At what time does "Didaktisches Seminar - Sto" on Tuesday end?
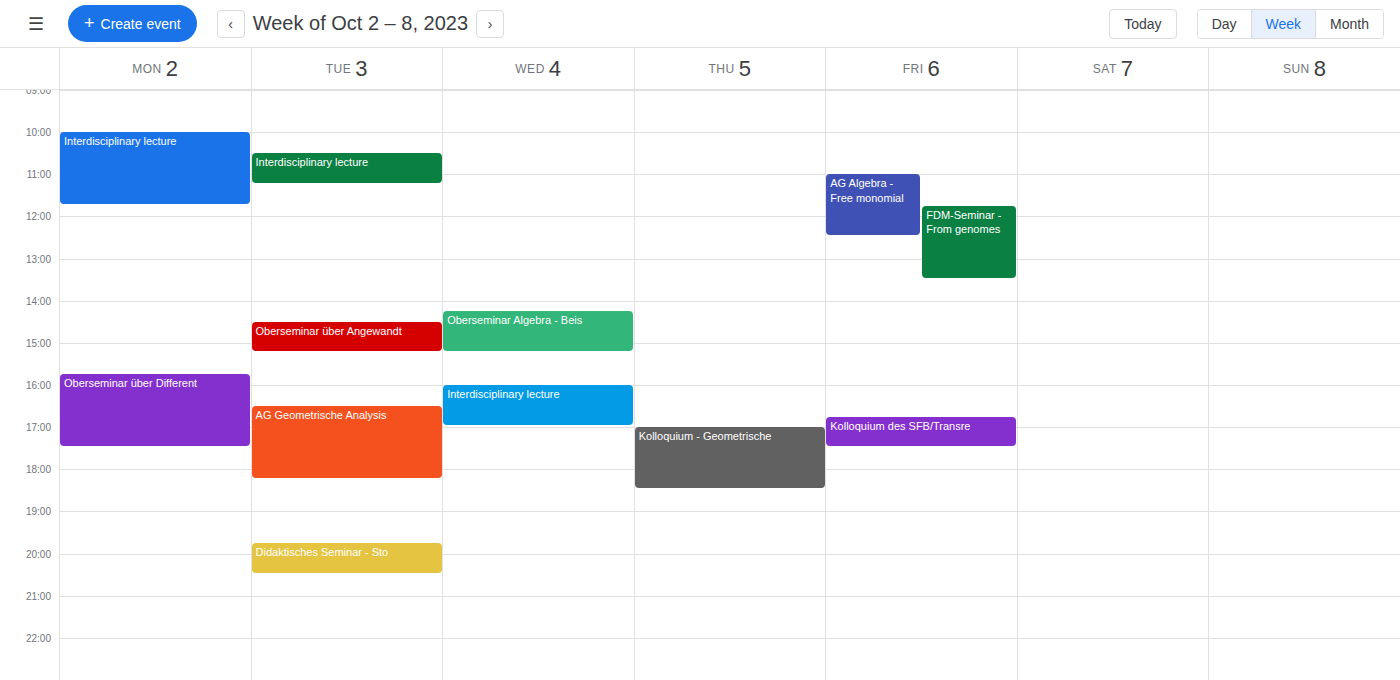
8:30 PM